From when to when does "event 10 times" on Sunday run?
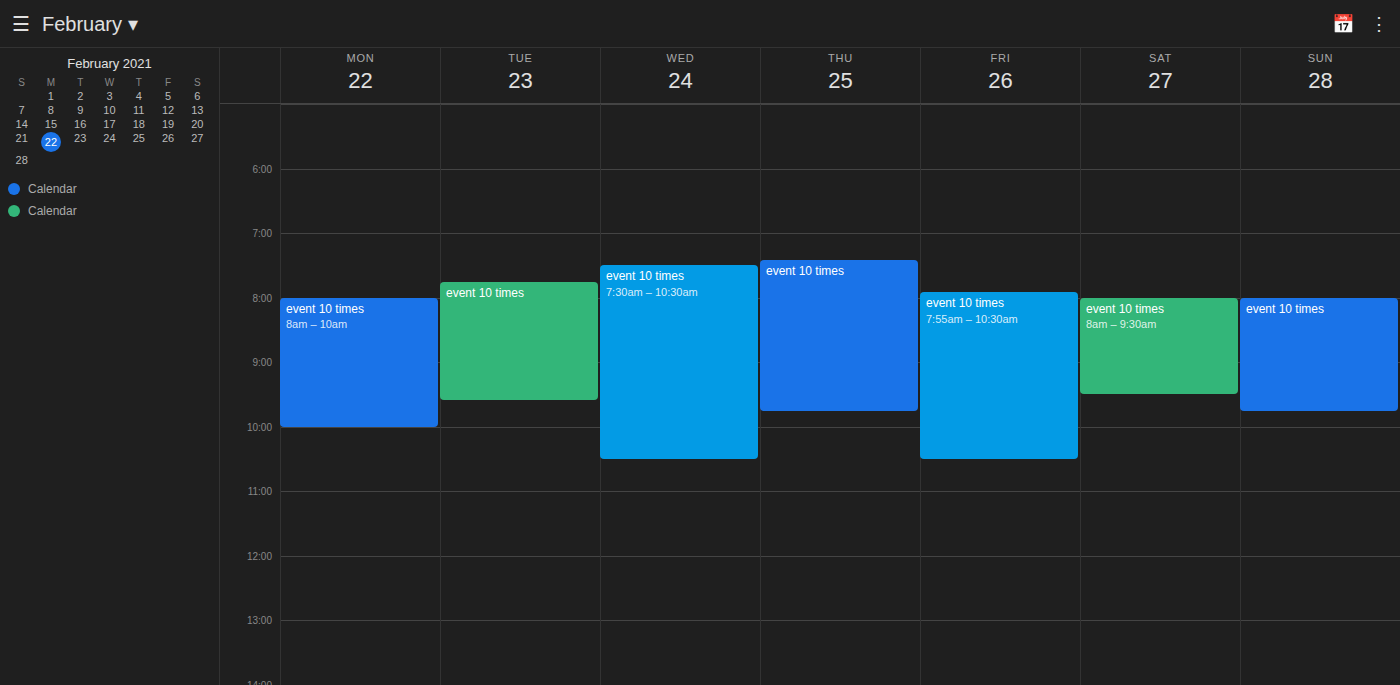
8:00 AM to 9:45 AM